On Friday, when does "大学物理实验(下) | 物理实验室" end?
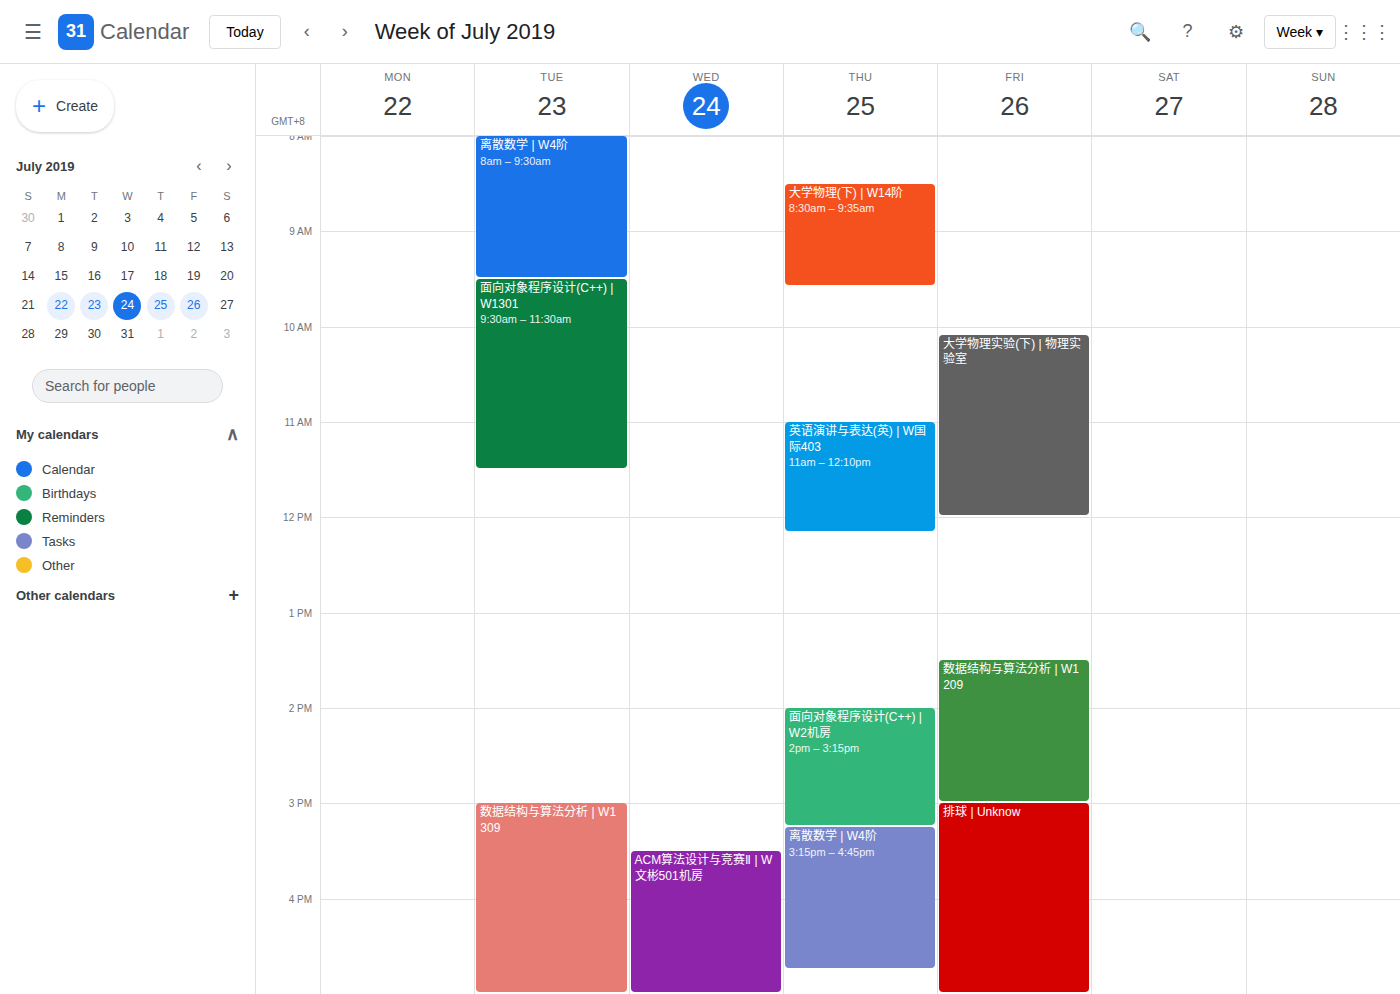
12:00 PM